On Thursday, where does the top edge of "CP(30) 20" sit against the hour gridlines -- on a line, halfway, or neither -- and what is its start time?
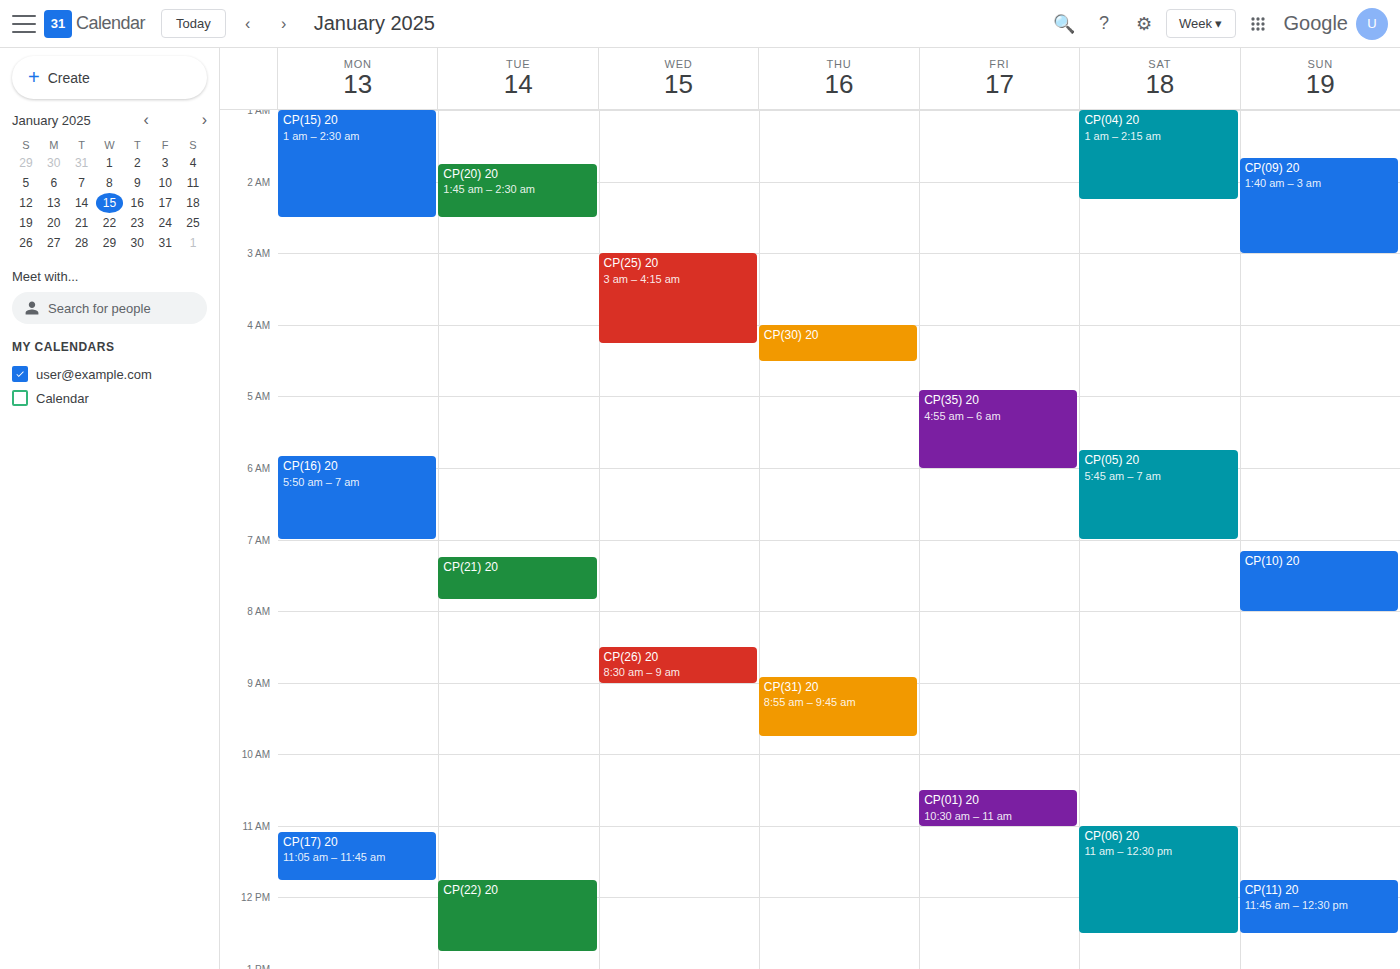
04:00 -- exactly on the 04:00 line.